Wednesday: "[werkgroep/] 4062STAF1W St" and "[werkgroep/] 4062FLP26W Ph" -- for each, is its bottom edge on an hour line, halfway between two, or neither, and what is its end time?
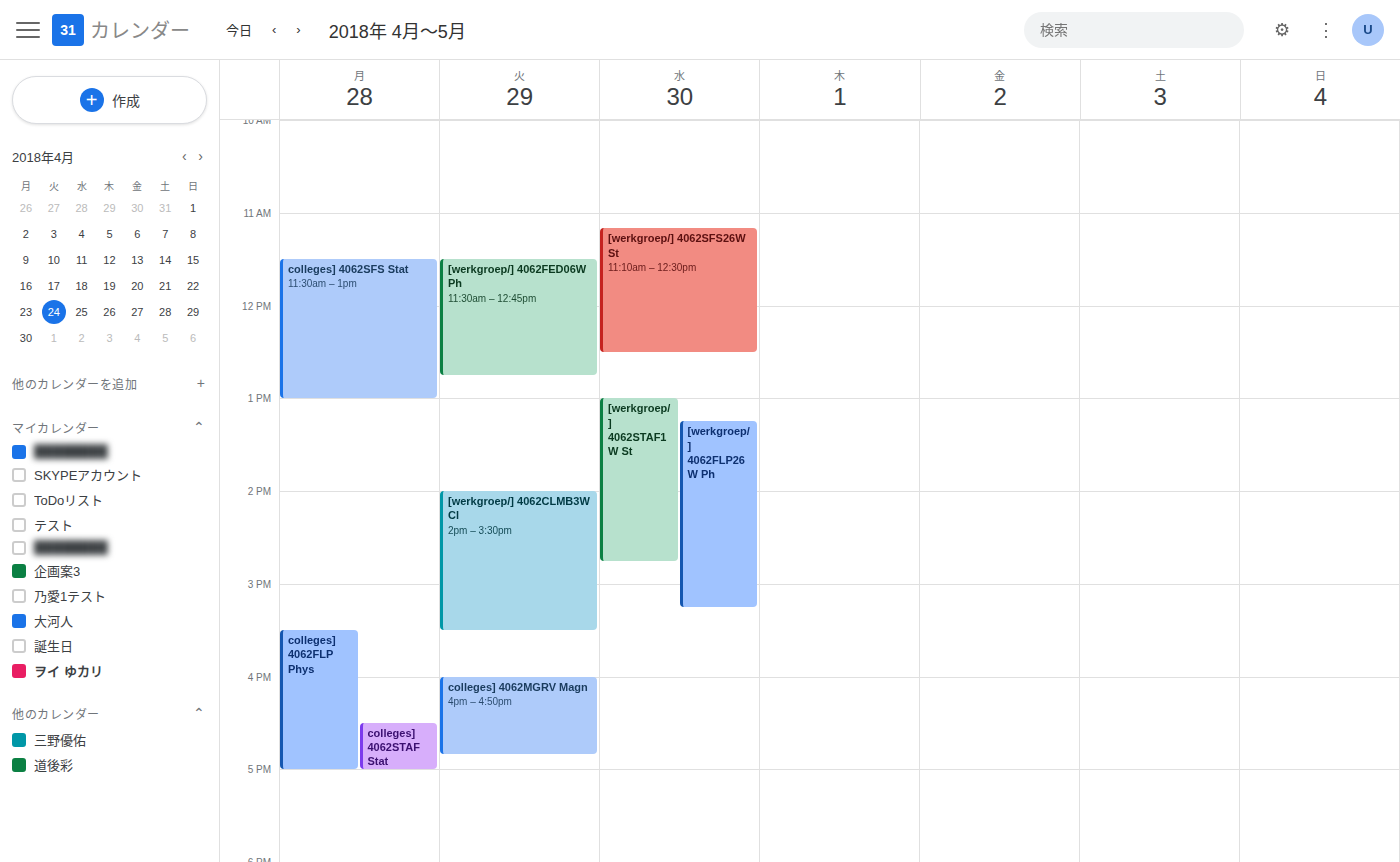
"[werkgroep/] 4062STAF1W St": 2:45 PM, neither: three quarters of the way from the 2 PM line to the 3 PM line. "[werkgroep/] 4062FLP26W Ph": 3:15 PM, neither: a quarter of the way from the 3 PM line to the 4 PM line.